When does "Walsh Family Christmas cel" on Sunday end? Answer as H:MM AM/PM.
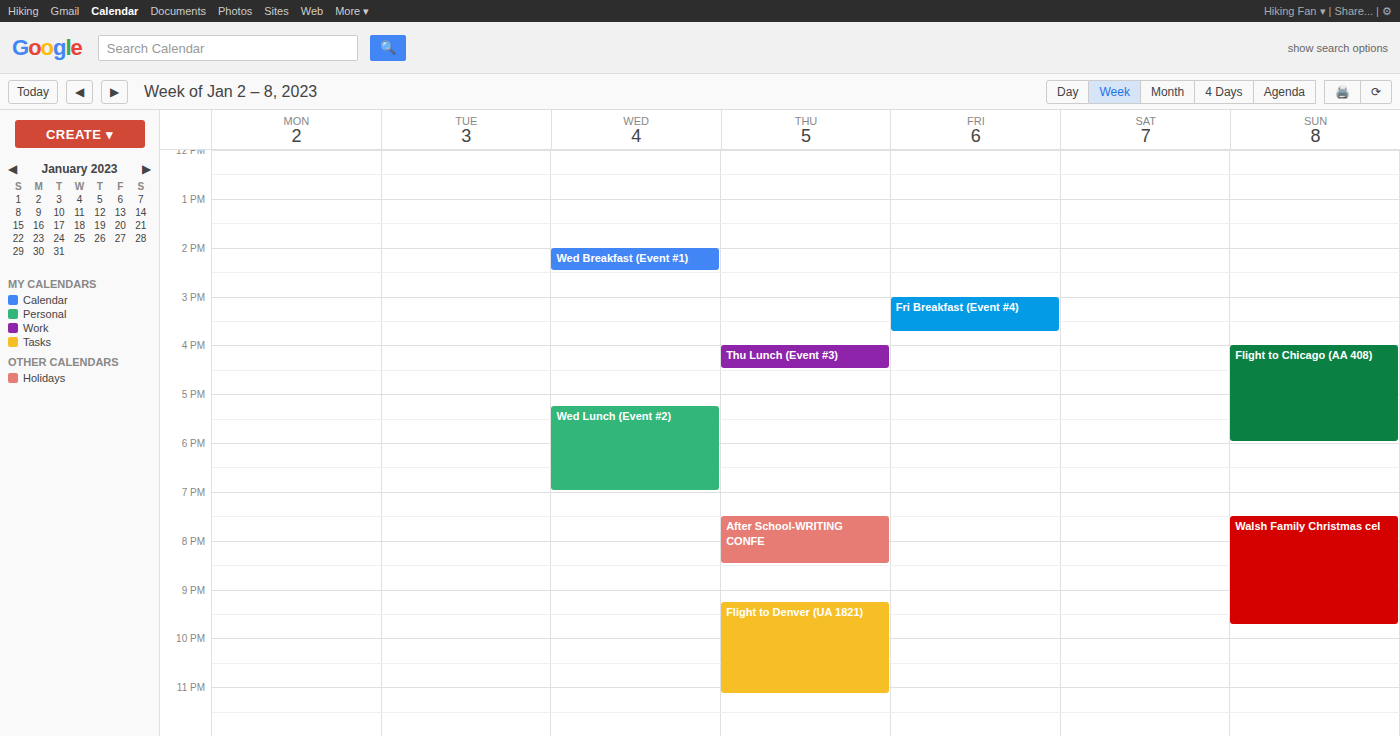
9:45 PM